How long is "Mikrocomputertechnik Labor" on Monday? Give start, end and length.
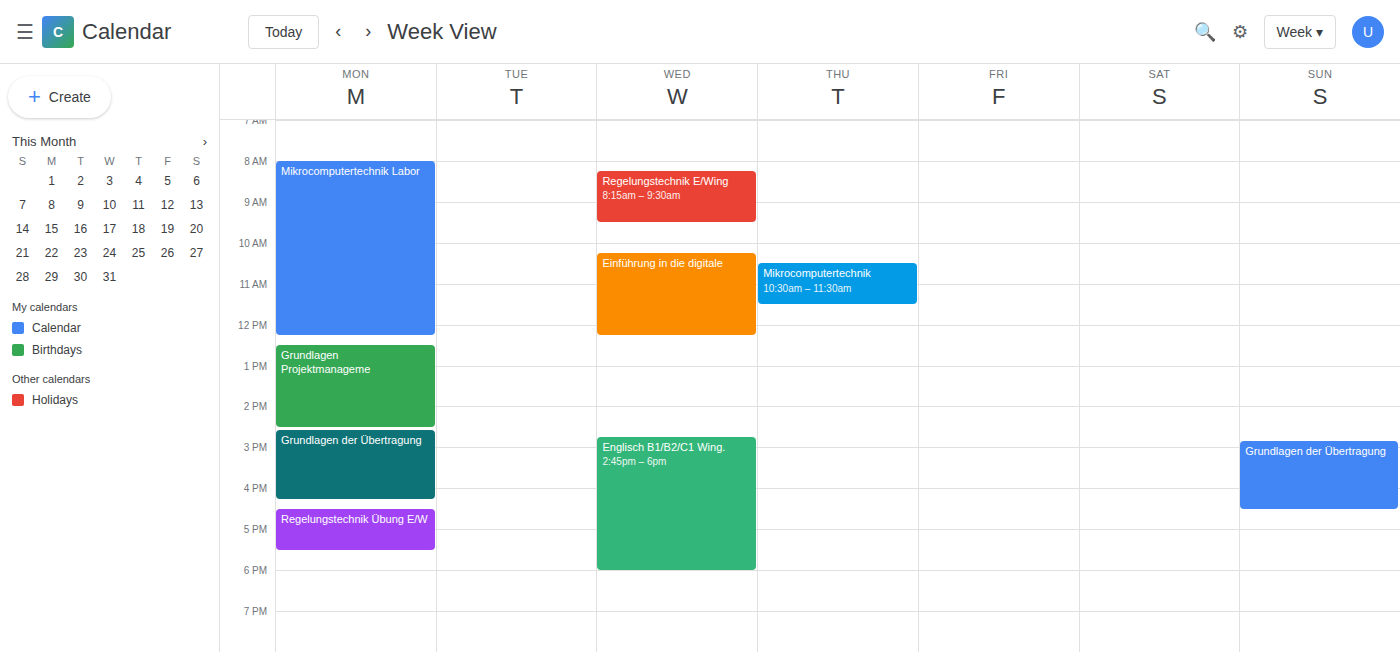
8:00 AM to 12:15 PM, 4 hours 15 minutes